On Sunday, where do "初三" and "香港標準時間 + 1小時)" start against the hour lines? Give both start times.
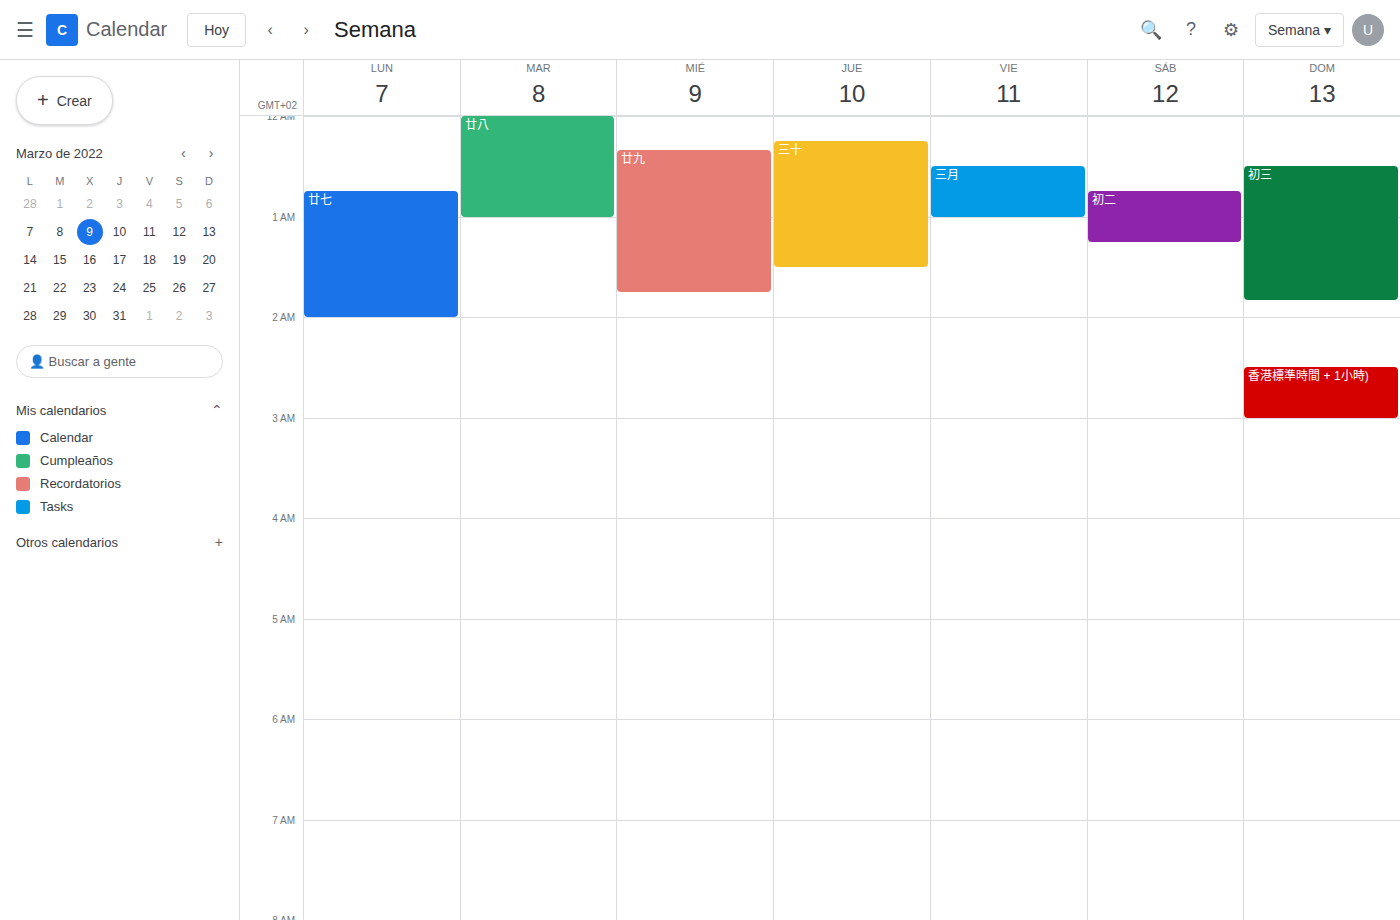
"初三": 12:30 AM, halfway between the 12 AM and 1 AM lines. "香港標準時間 + 1小時)": 2:30 AM, halfway between the 2 AM and 3 AM lines.